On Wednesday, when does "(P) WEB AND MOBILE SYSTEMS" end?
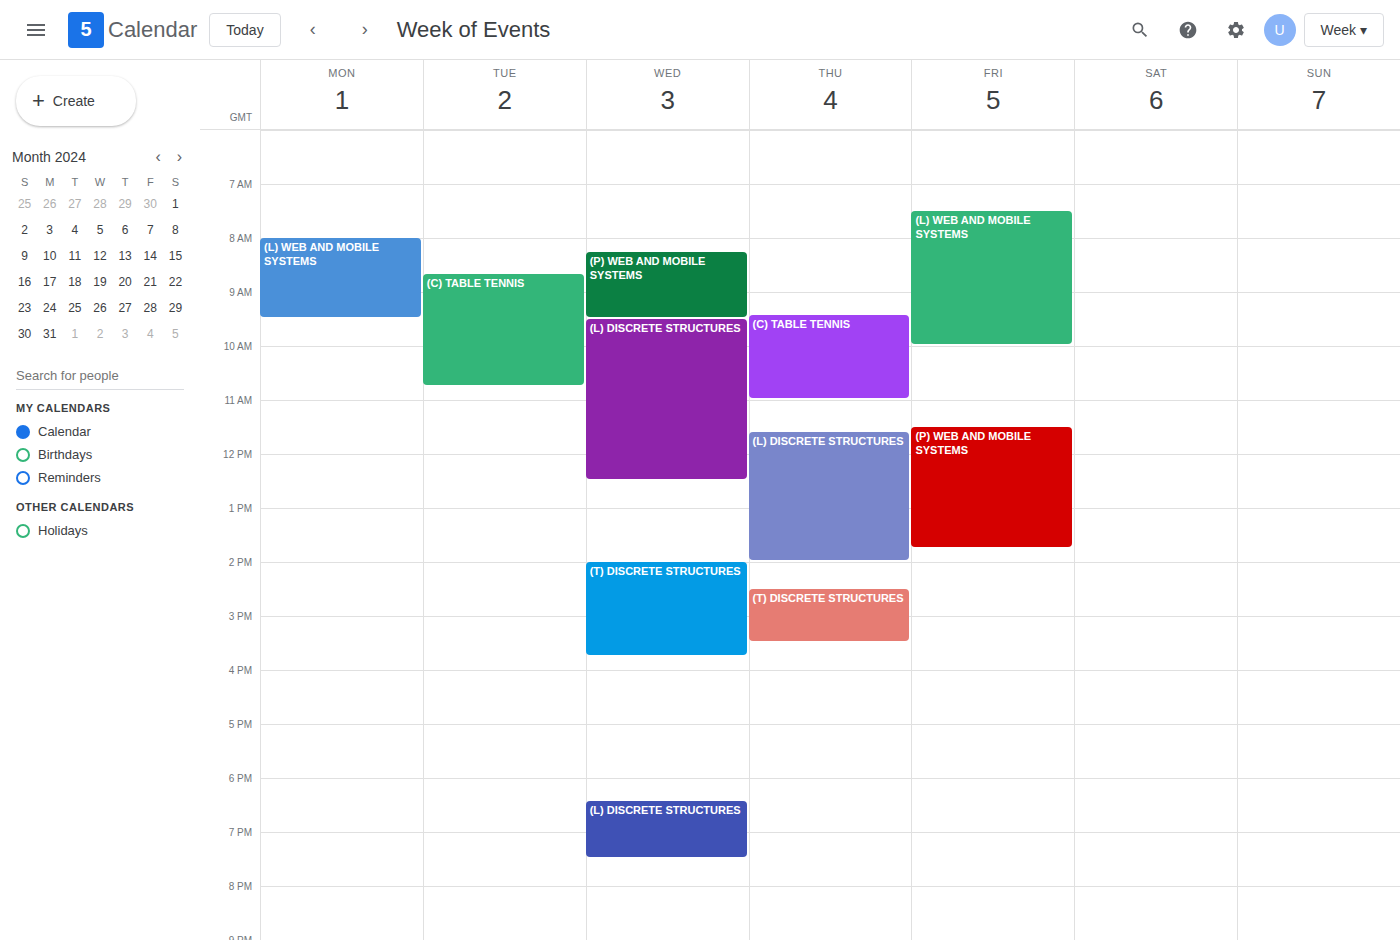
9:30 AM